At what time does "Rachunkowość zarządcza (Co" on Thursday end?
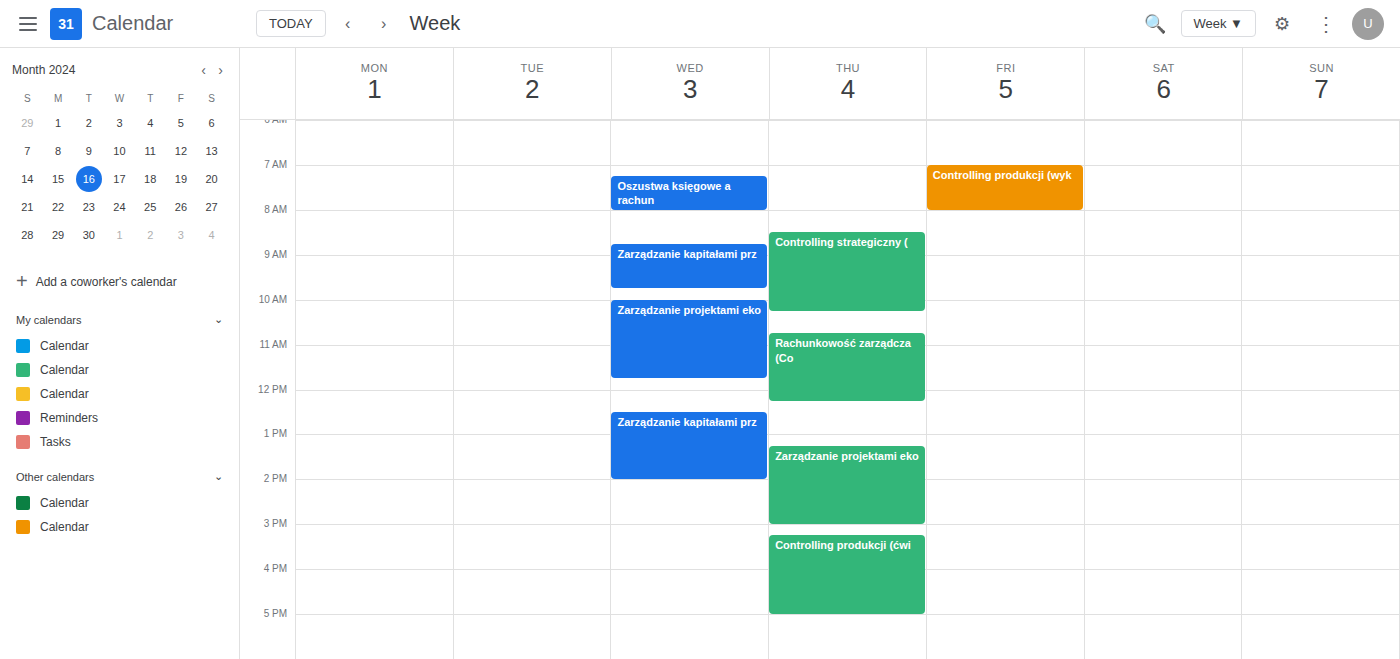
12:15 PM